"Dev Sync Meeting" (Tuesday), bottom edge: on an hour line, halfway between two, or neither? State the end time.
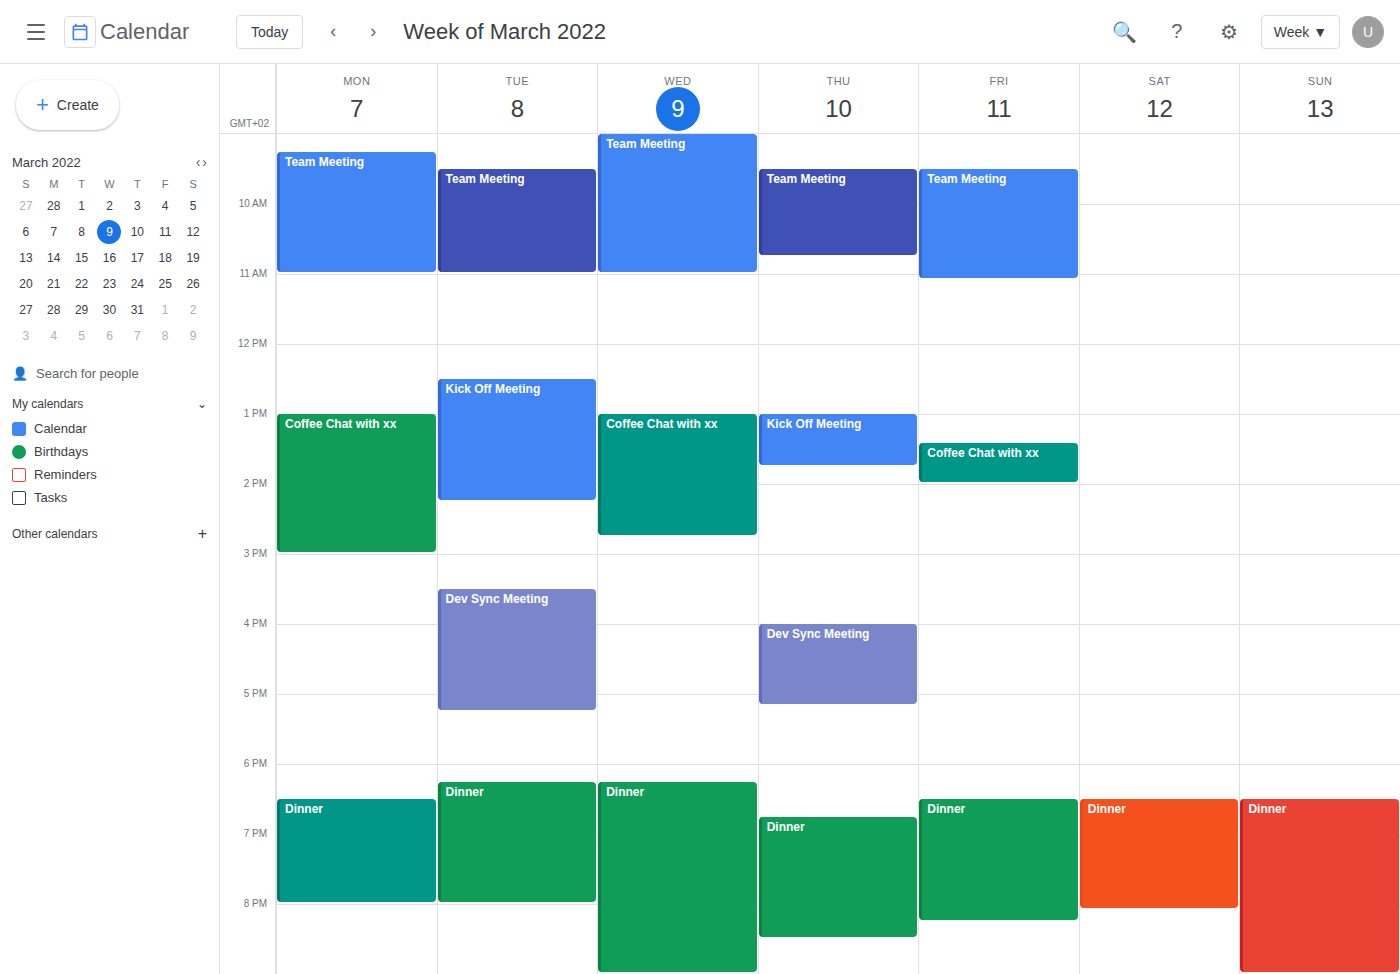
5:15 PM -- neither: a quarter of the way from the 5 PM line to the 6 PM line.